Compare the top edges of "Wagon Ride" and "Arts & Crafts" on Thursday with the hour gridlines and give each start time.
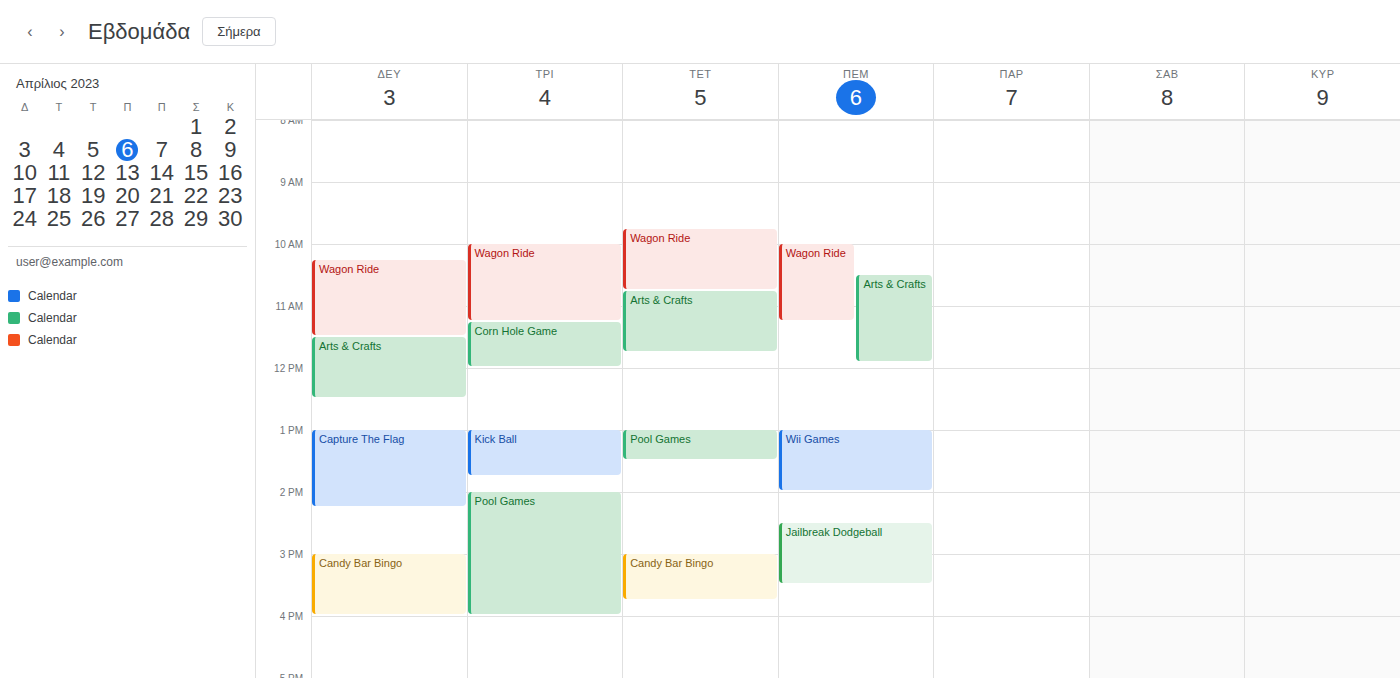
"Wagon Ride": 10:00 AM, exactly on the 10 AM line. "Arts & Crafts": 10:30 AM, halfway between the 10 AM and 11 AM lines.